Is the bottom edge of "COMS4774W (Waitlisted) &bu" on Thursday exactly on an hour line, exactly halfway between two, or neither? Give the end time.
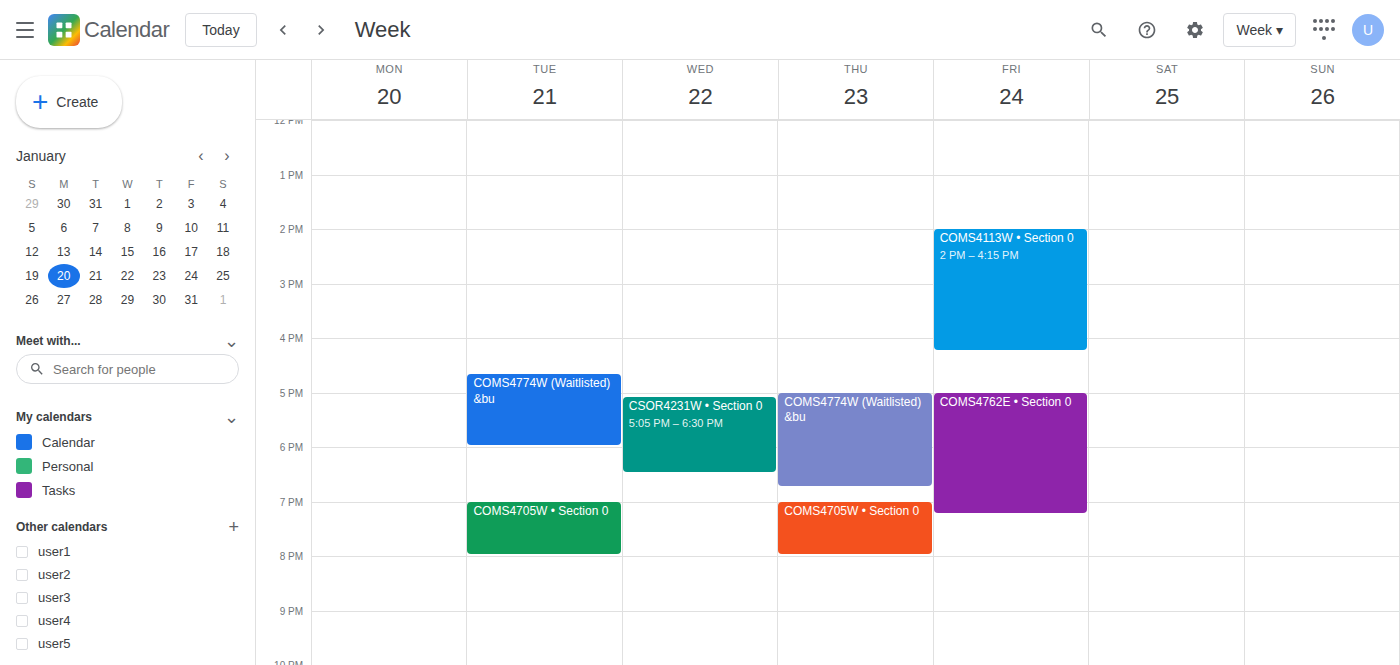
6:45 PM -- neither: three quarters of the way from the 6 PM line to the 7 PM line.